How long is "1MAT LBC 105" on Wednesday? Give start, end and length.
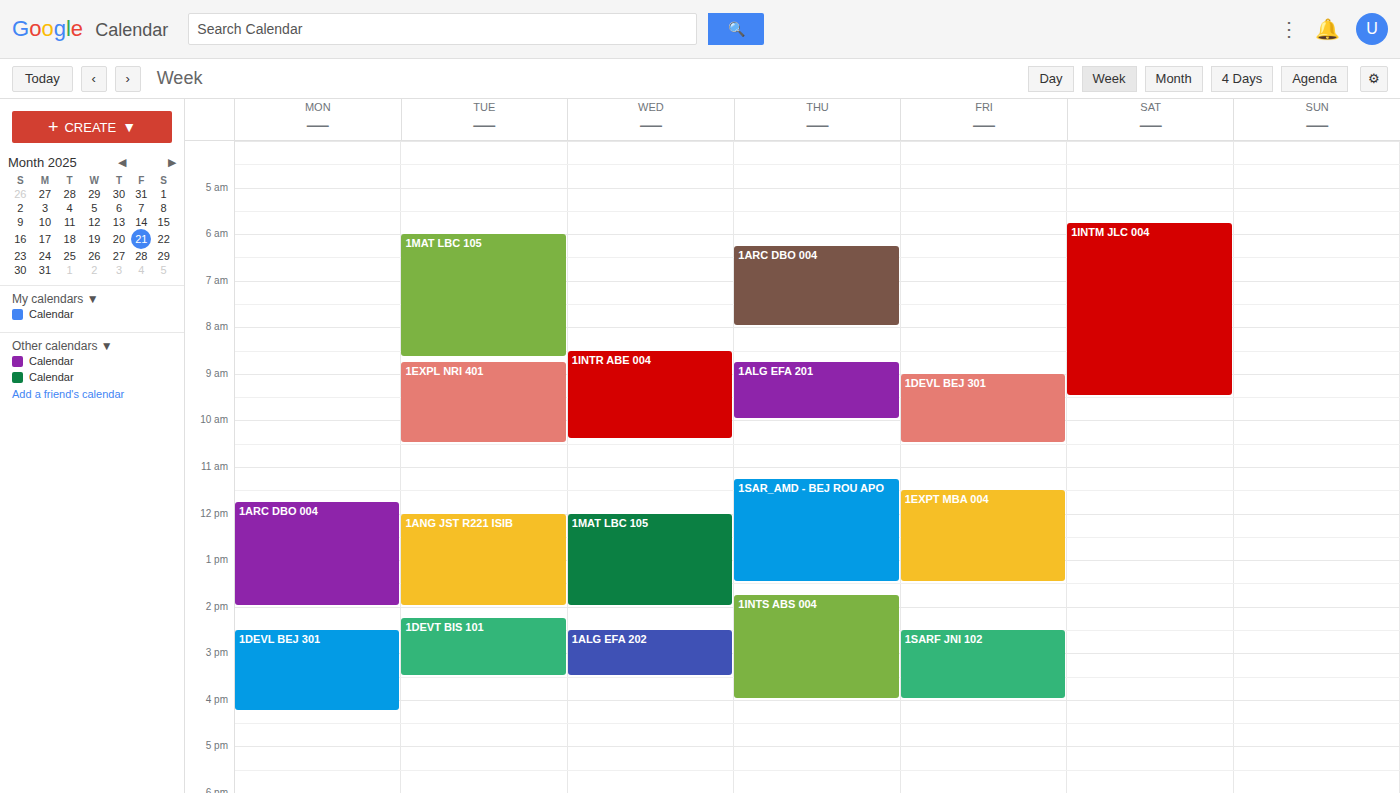
12:00 PM to 2:00 PM, 2 hours